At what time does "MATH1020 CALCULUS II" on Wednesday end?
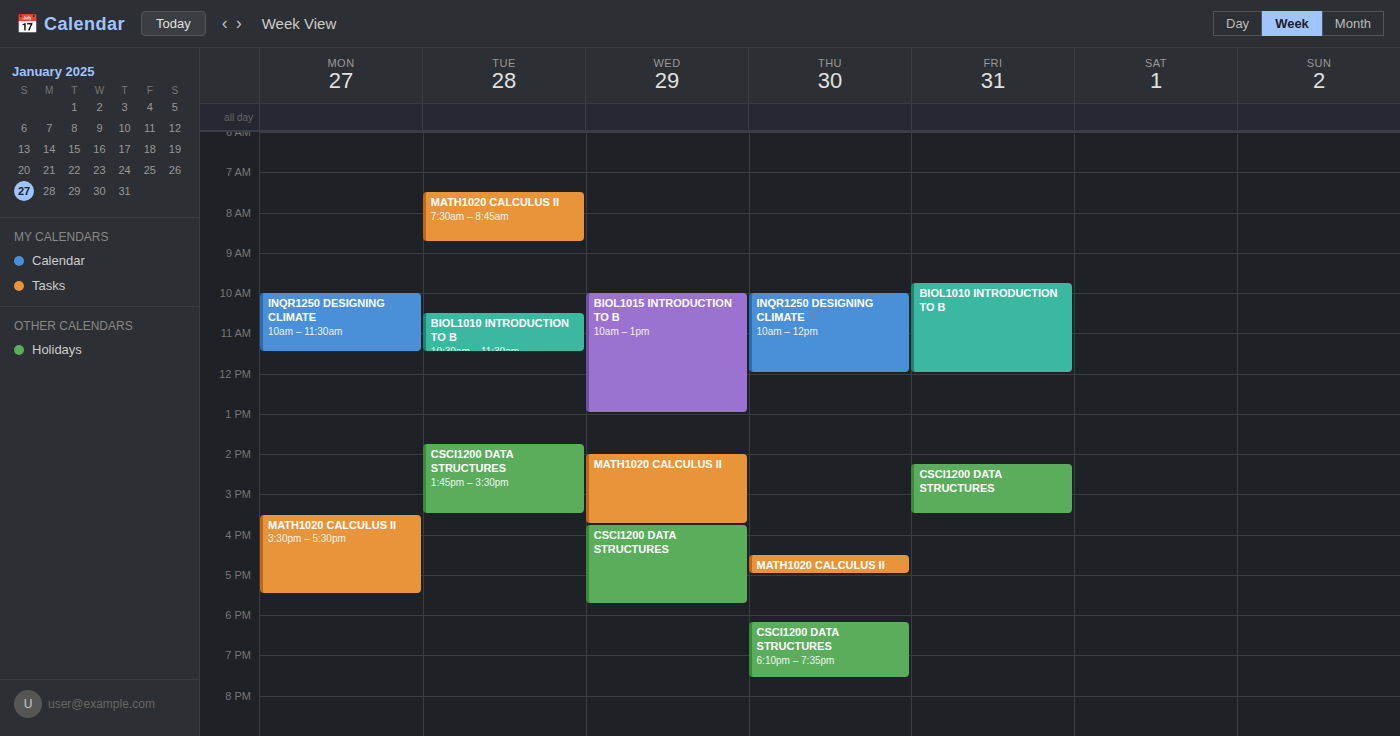
3:45 PM